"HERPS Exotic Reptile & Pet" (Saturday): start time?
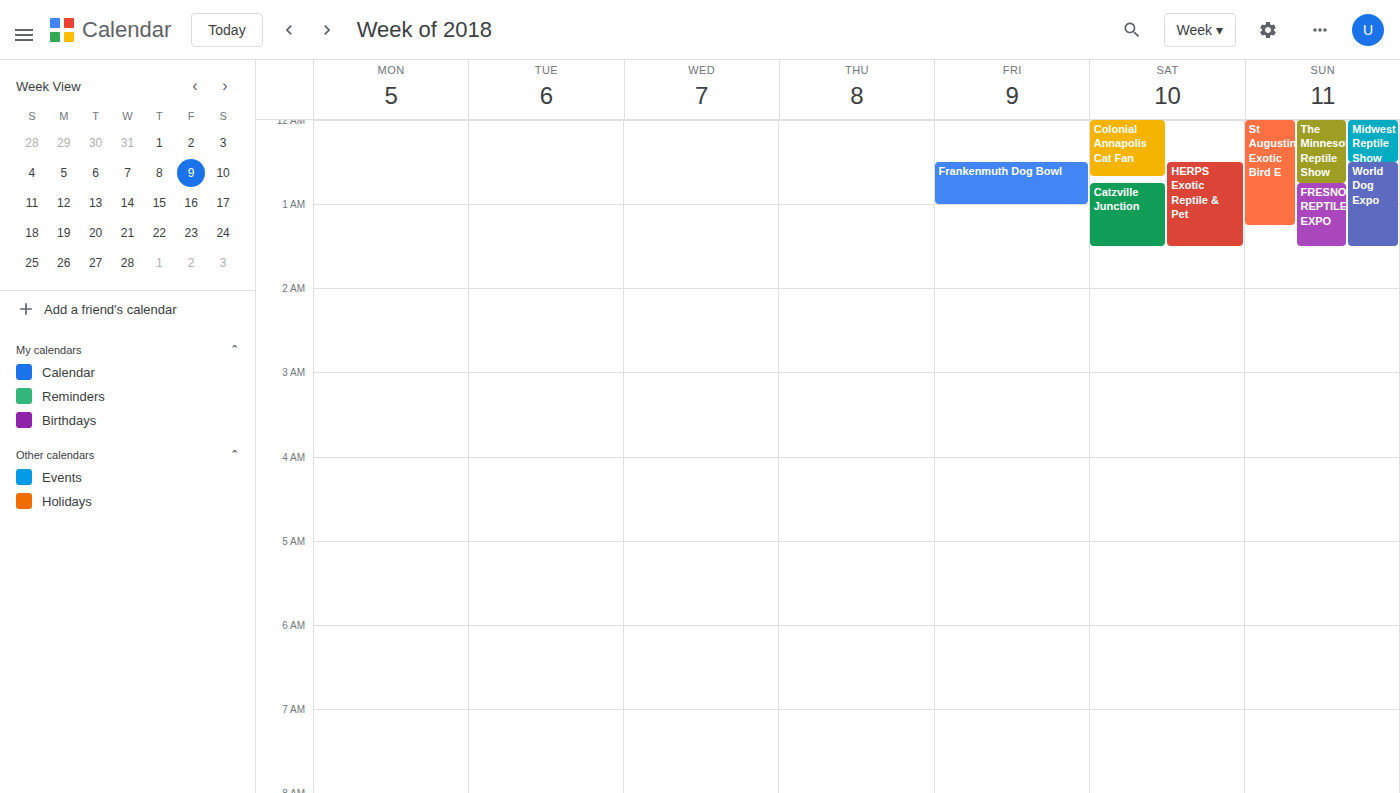
12:30 AM